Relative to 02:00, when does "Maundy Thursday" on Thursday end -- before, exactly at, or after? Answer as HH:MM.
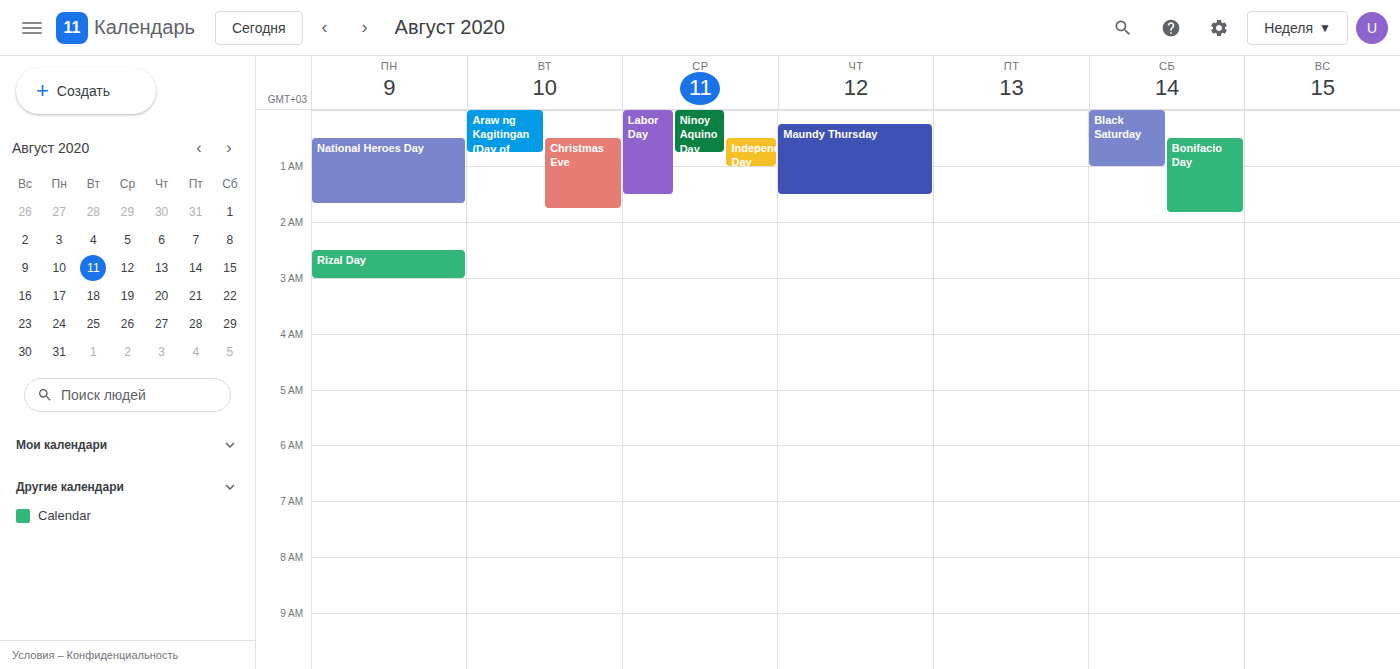
01:30 -- before 02:00, 30 minutes above the 02:00 line.